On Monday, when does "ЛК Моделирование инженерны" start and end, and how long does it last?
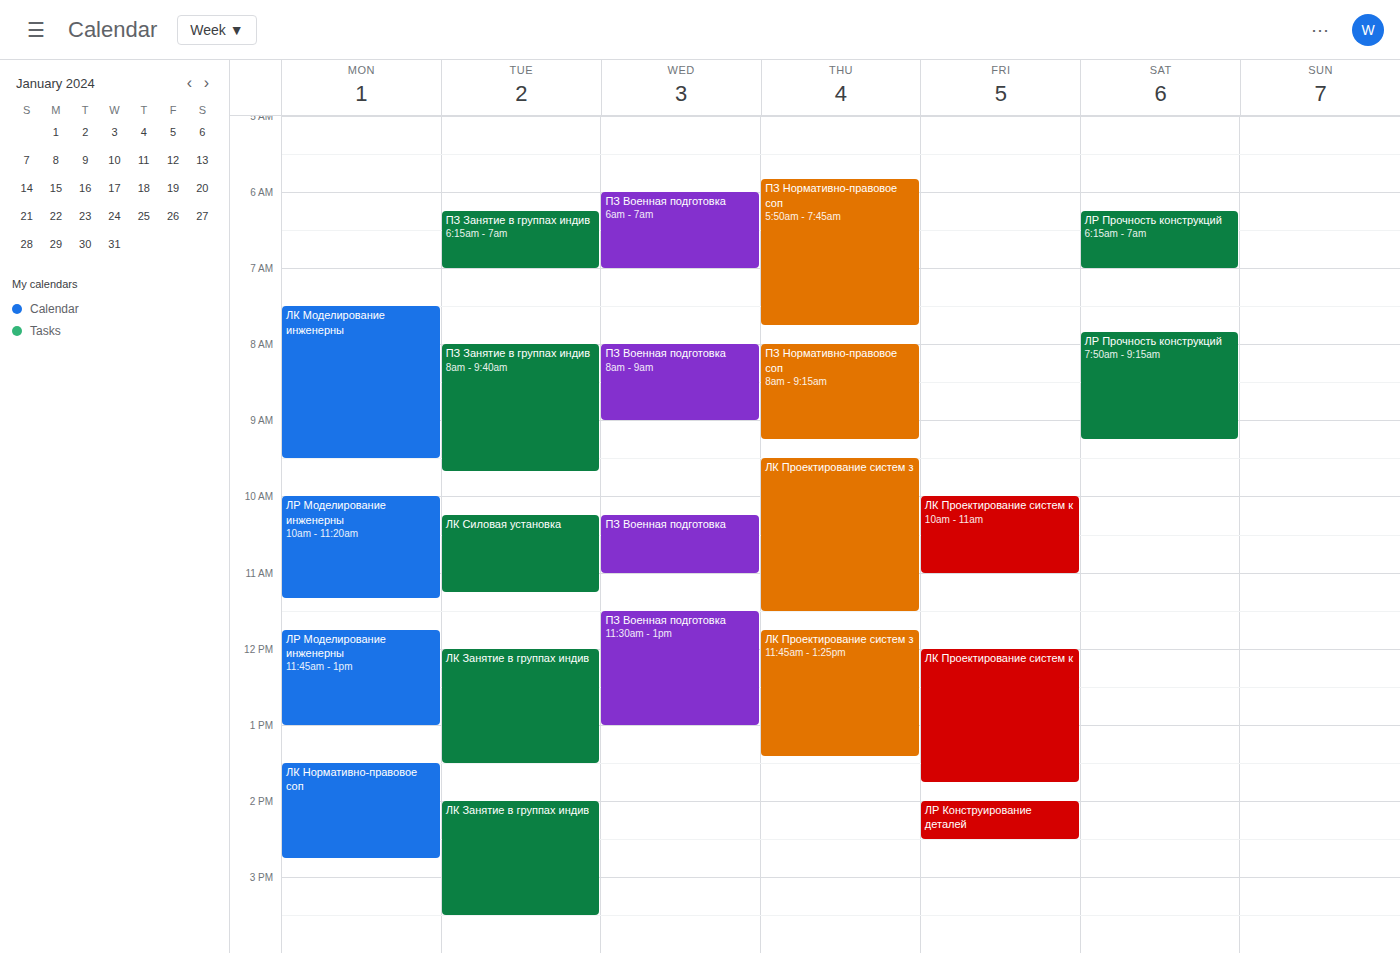
7:30 AM to 9:30 AM, 2 hours